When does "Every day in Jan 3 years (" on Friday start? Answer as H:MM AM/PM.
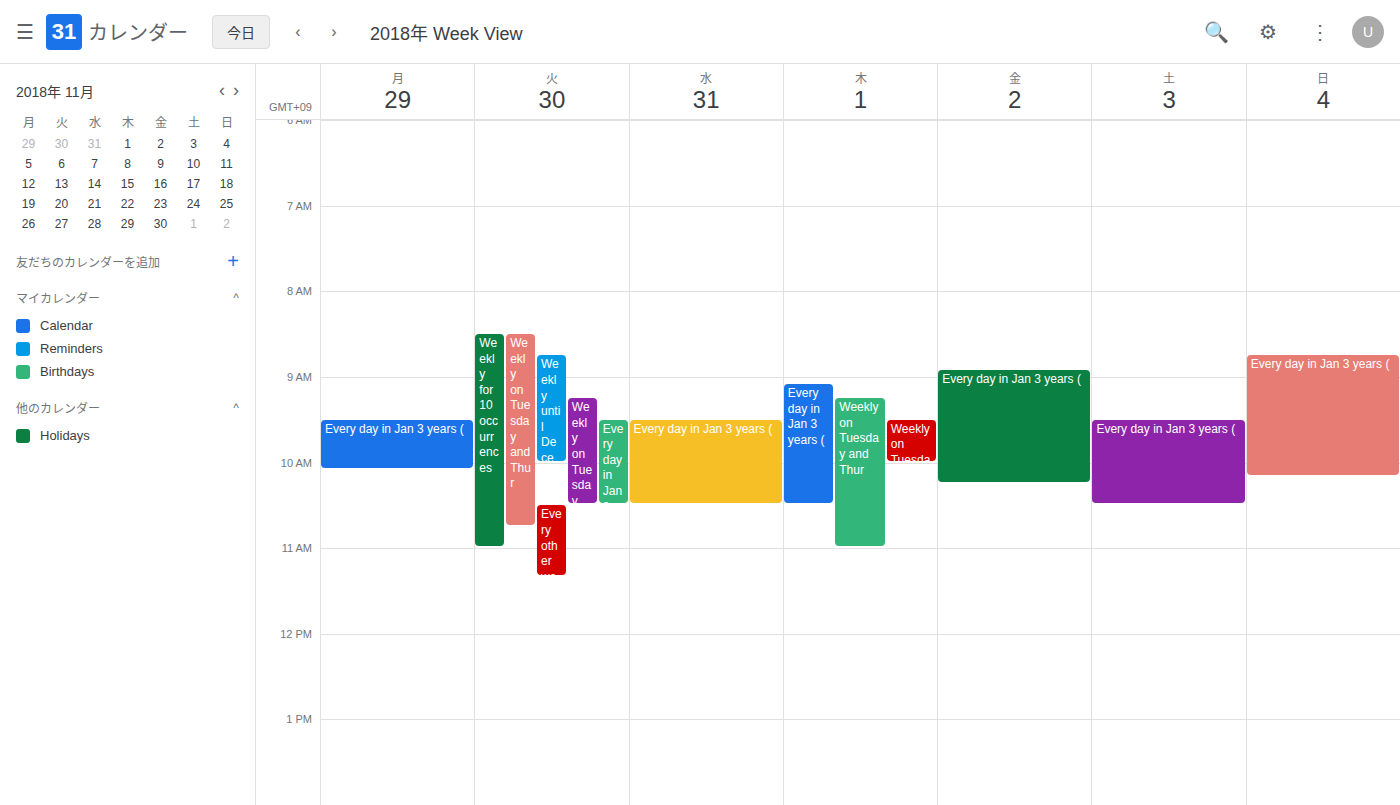
8:55 AM